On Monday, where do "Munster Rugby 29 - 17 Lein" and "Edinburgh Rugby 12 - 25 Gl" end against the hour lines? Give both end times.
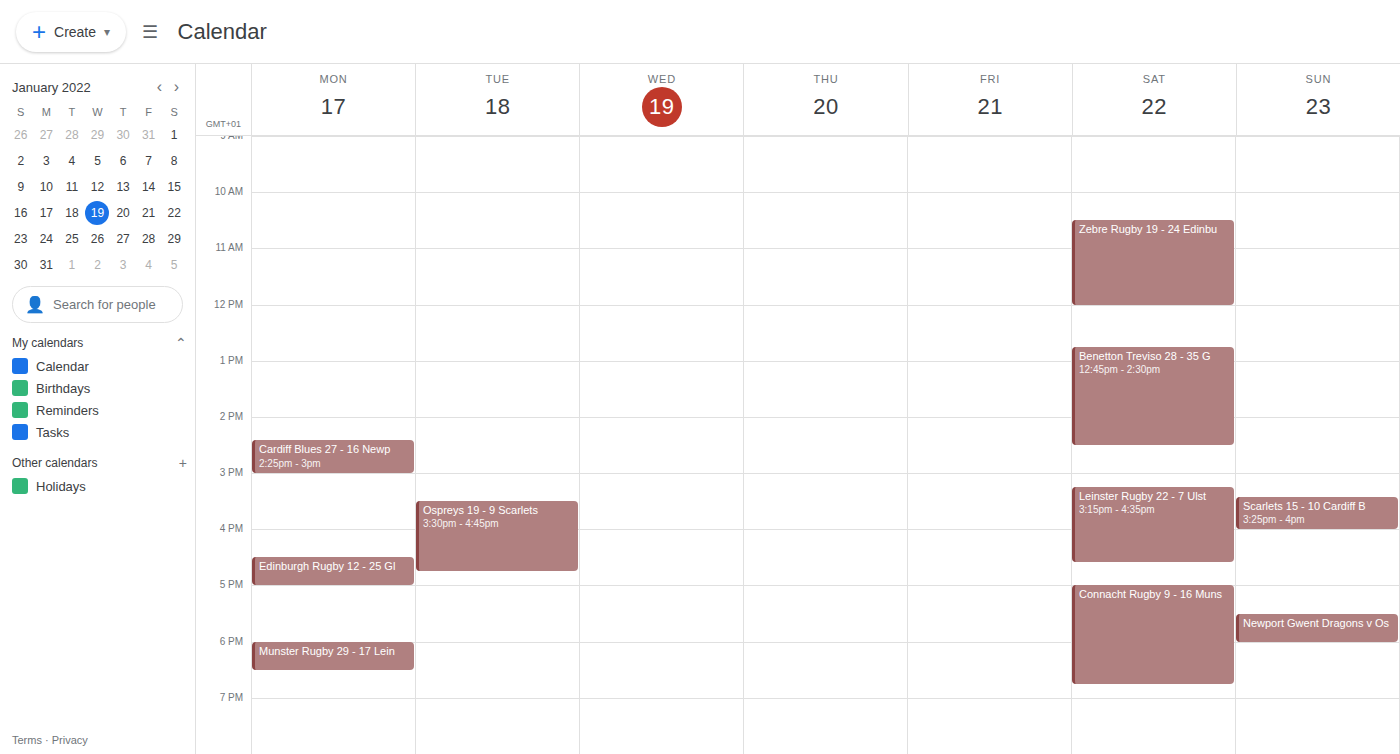
"Munster Rugby 29 - 17 Lein": 6:30 PM, halfway between the 6 PM and 7 PM lines. "Edinburgh Rugby 12 - 25 Gl": 5:00 PM, exactly on the 5 PM line.